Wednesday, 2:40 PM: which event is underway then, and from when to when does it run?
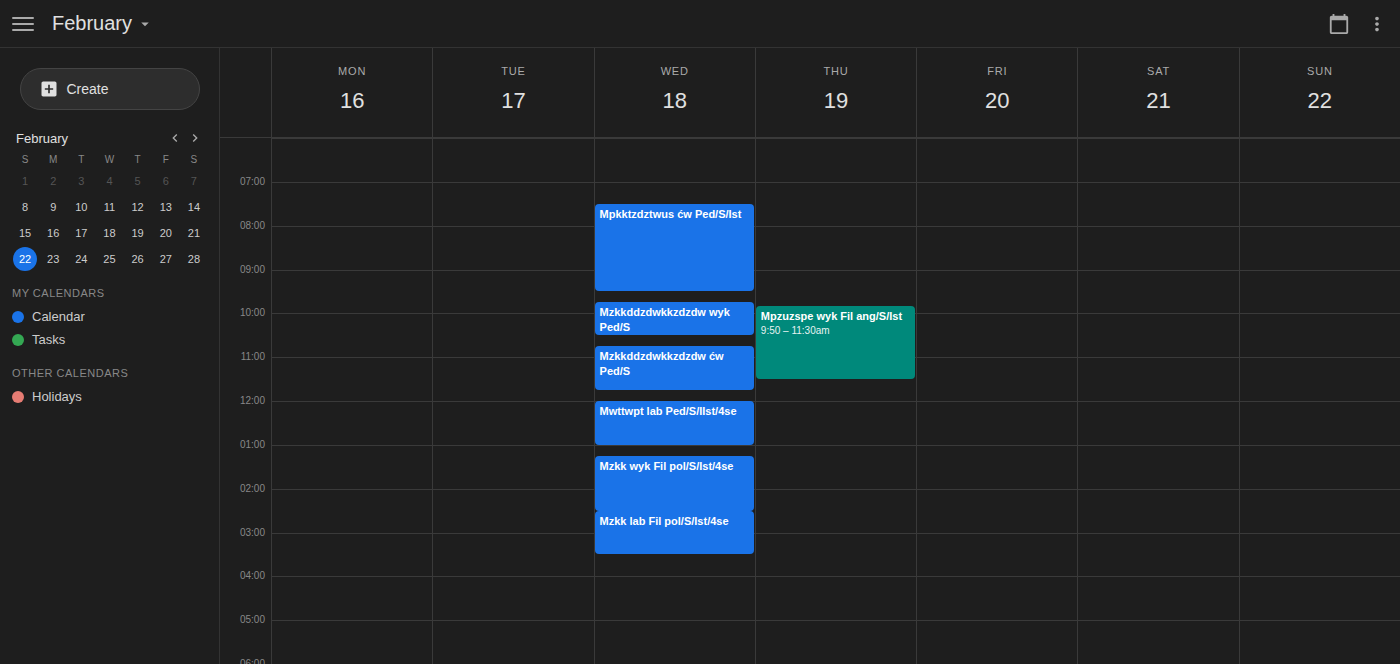
"Mzkk lab Fil pol/S/Ist/4se", 2:30 PM to 3:30 PM